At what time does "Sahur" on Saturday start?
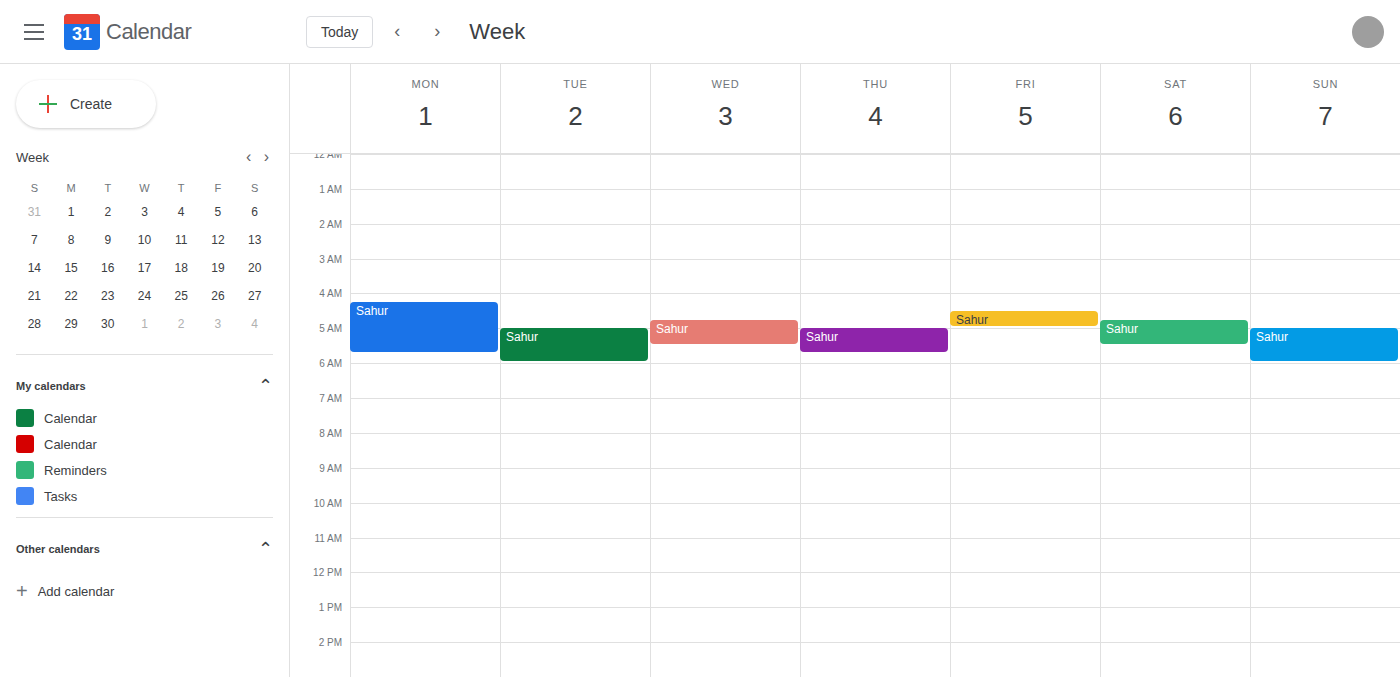
4:45 AM